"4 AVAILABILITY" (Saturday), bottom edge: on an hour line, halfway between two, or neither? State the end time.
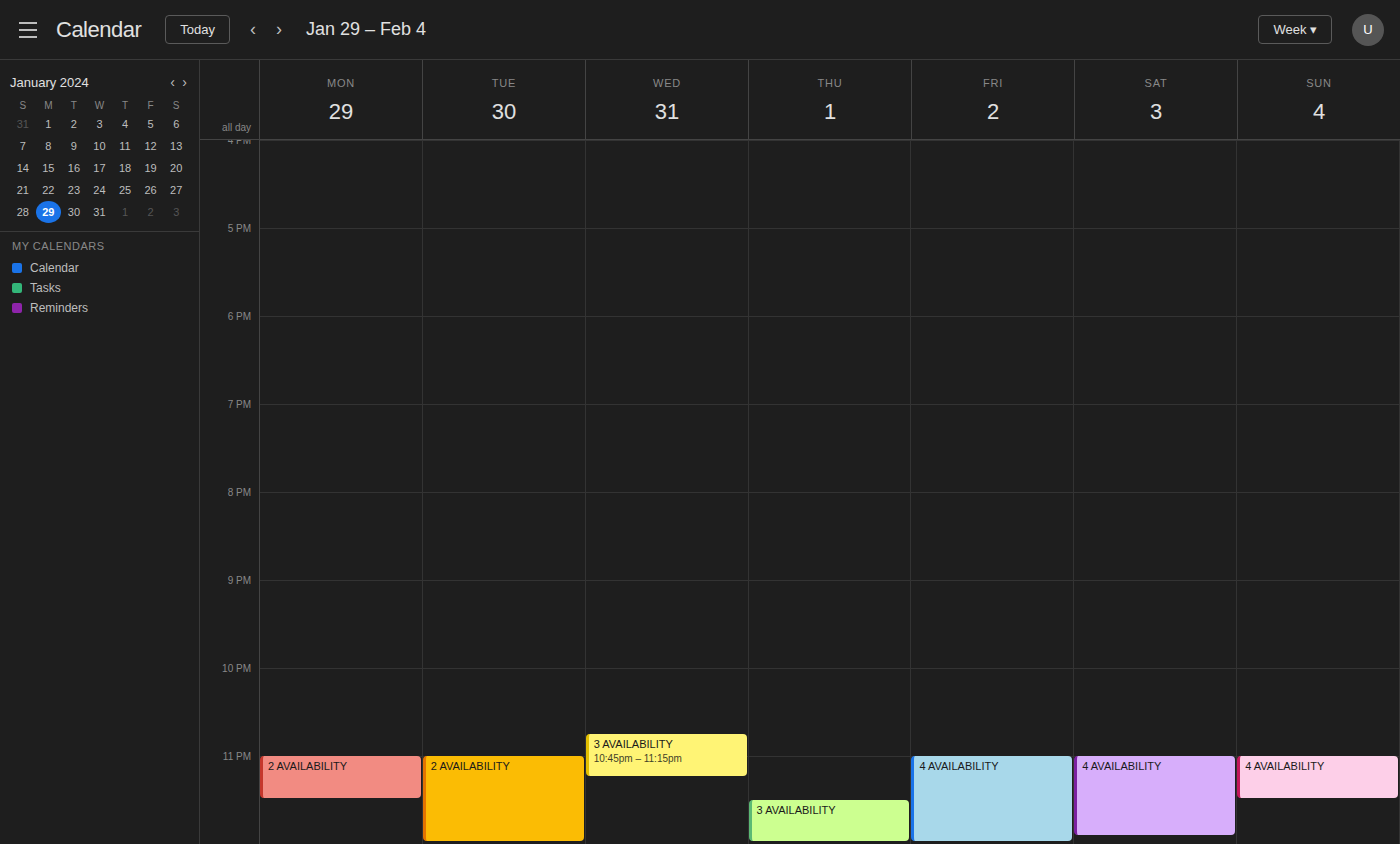
23:55 -- neither: 55 minutes below the 23:00 line and 5 minutes above the 24:00 line.